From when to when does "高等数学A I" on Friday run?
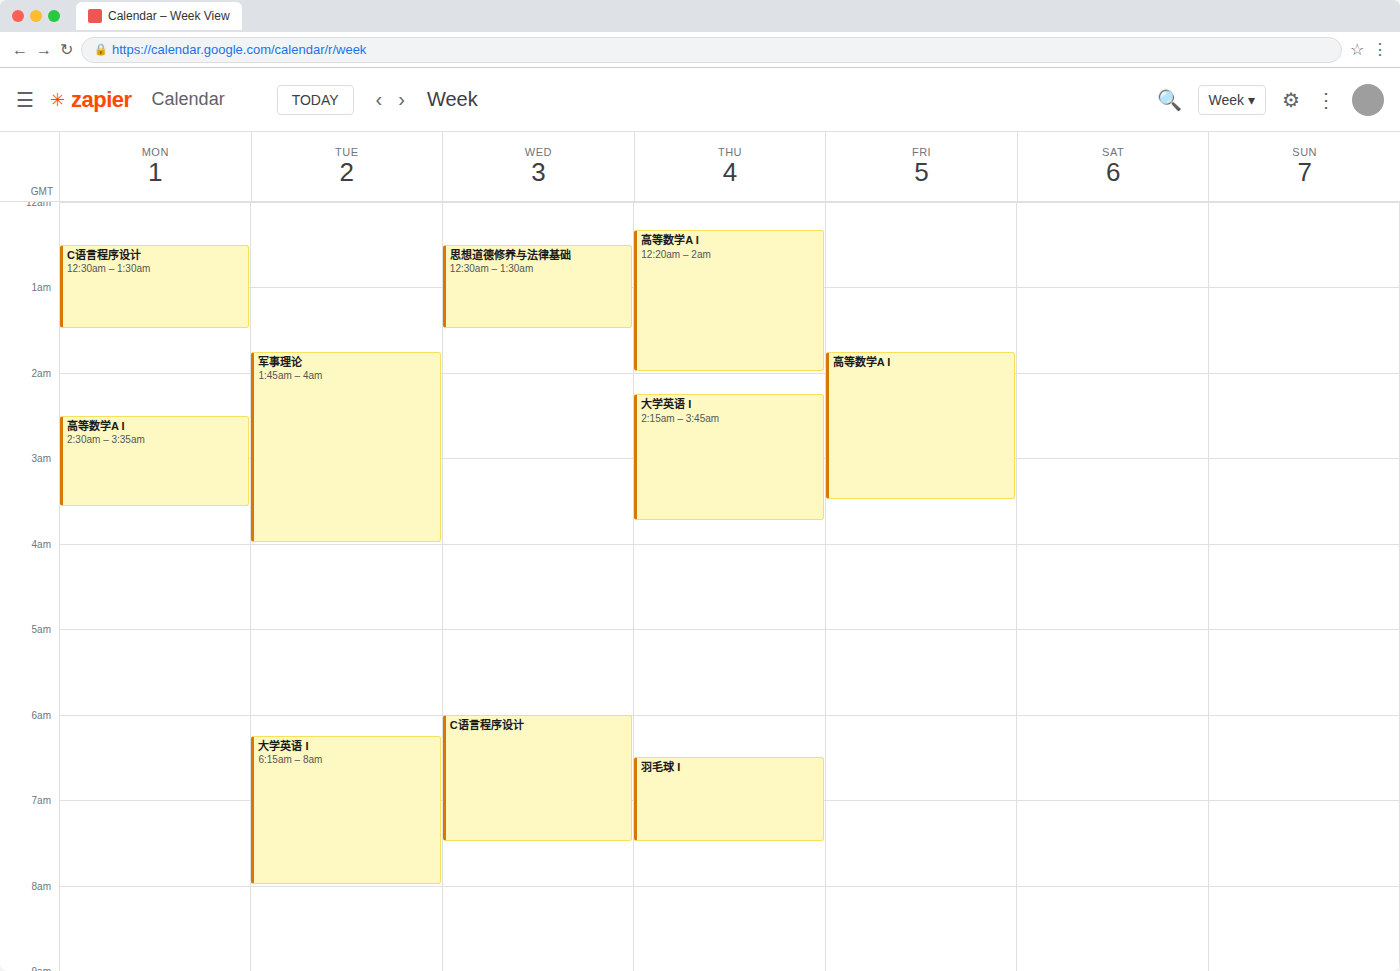
1:45 AM to 3:30 AM